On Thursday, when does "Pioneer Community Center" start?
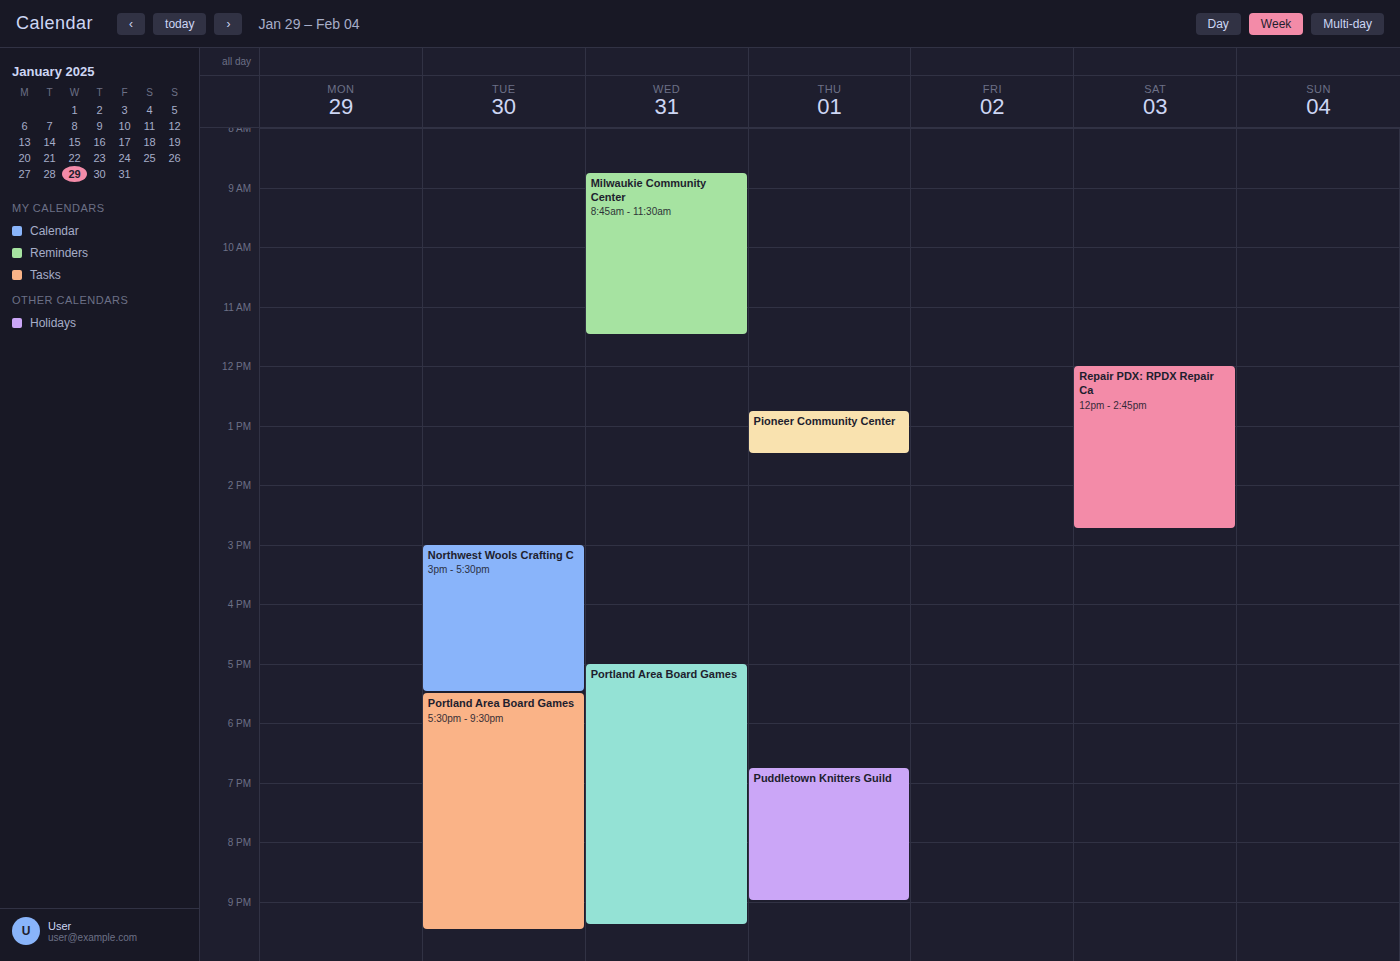
12:45 PM